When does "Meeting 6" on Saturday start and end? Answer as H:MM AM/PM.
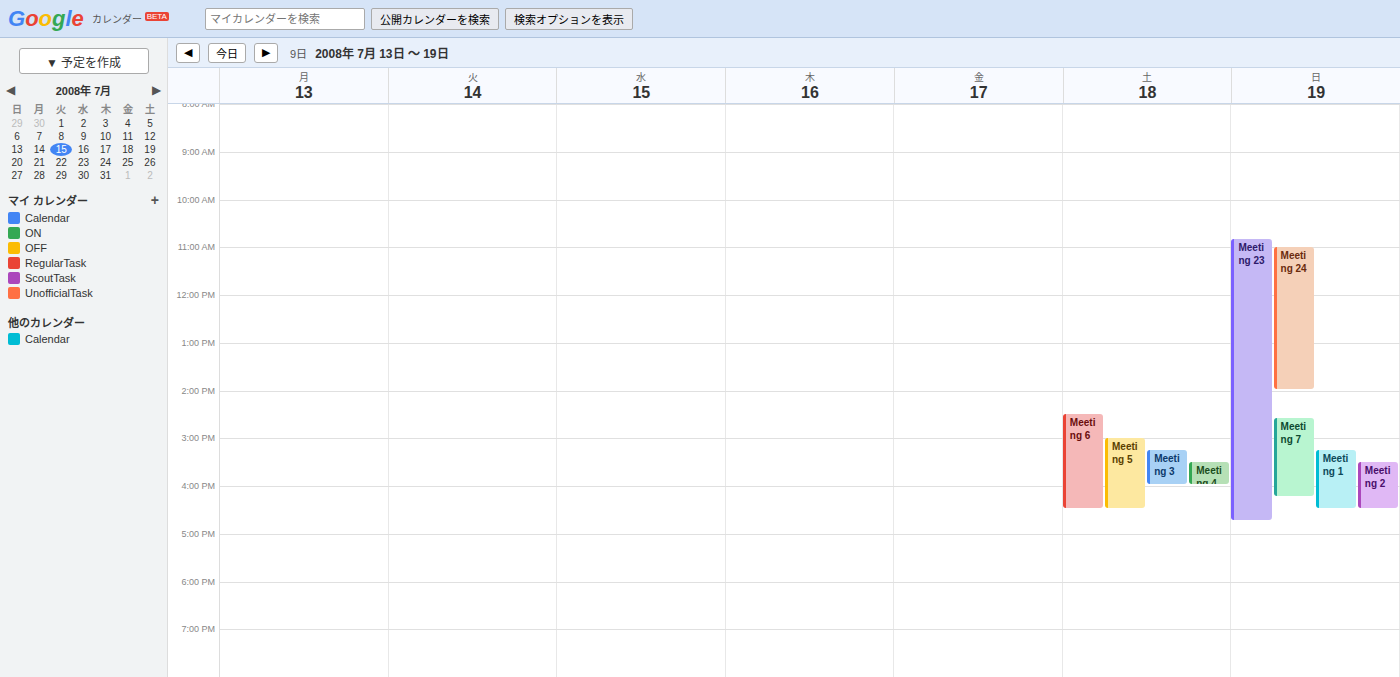
2:30 PM to 4:30 PM